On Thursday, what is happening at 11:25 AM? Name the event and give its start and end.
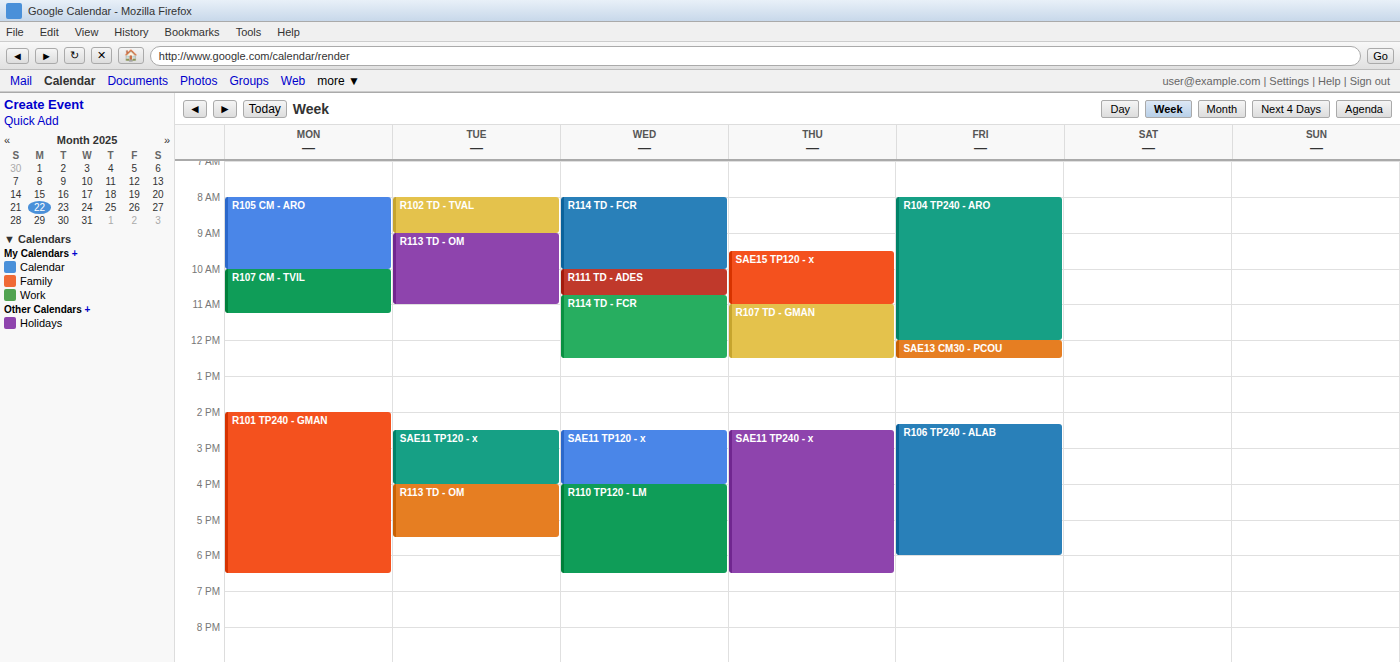
"R107 TD - GMAN", 11:00 AM to 12:30 PM